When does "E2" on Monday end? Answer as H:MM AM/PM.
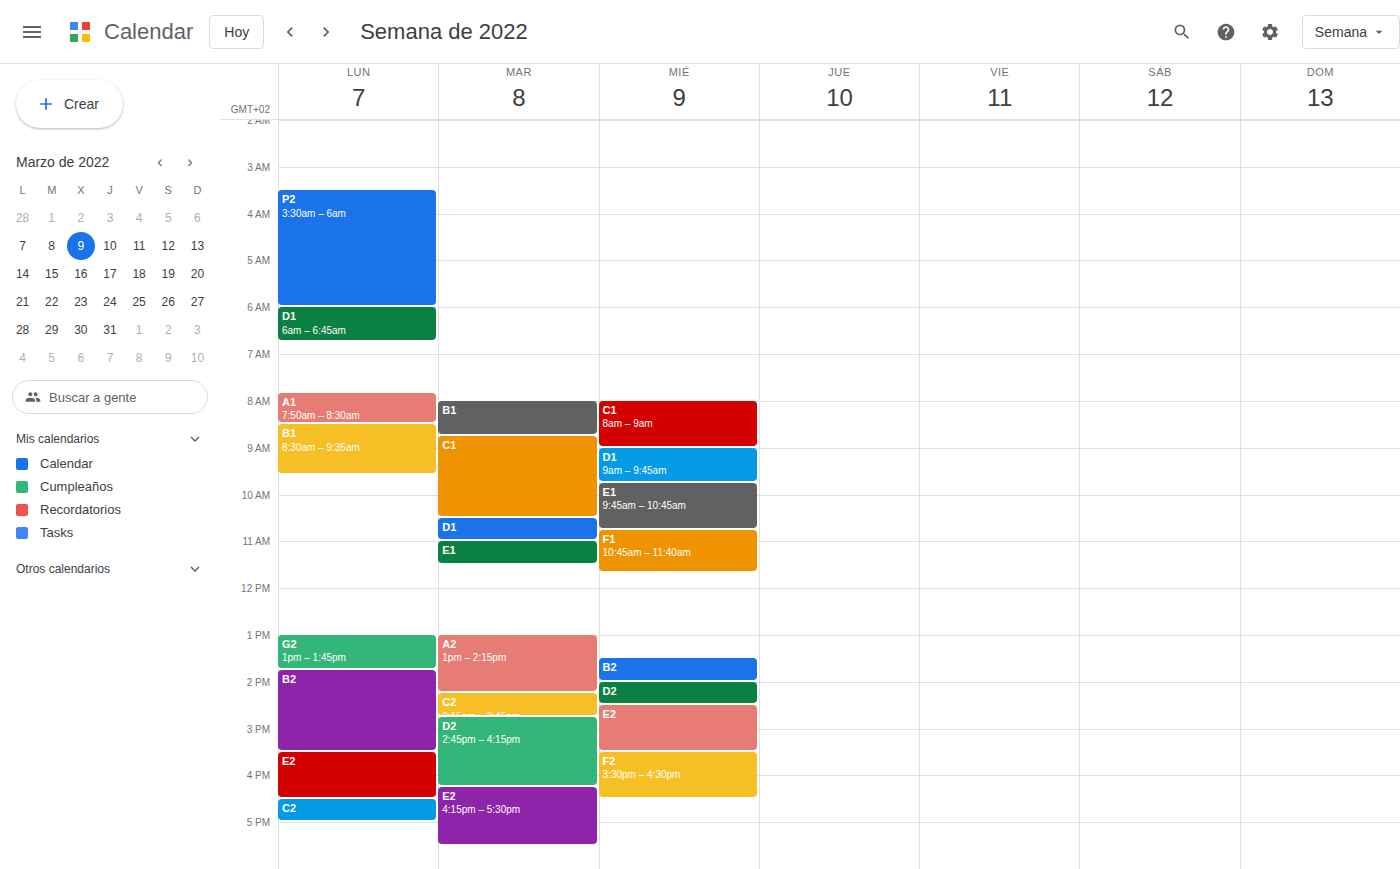
4:30 PM